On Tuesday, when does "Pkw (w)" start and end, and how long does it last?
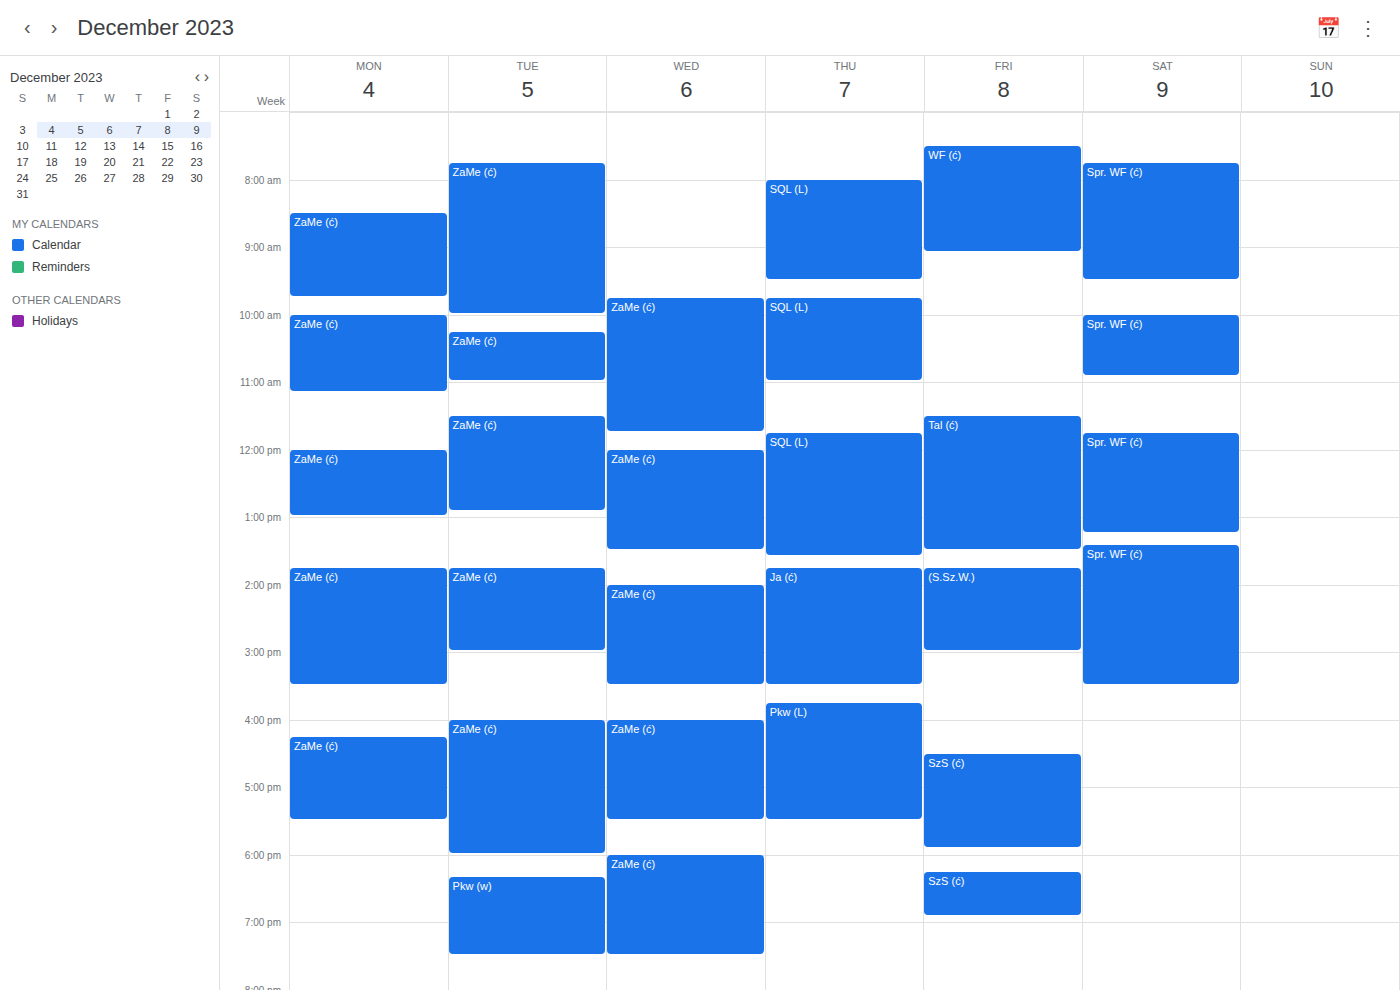
6:20 PM to 7:30 PM, 1 hour 10 minutes